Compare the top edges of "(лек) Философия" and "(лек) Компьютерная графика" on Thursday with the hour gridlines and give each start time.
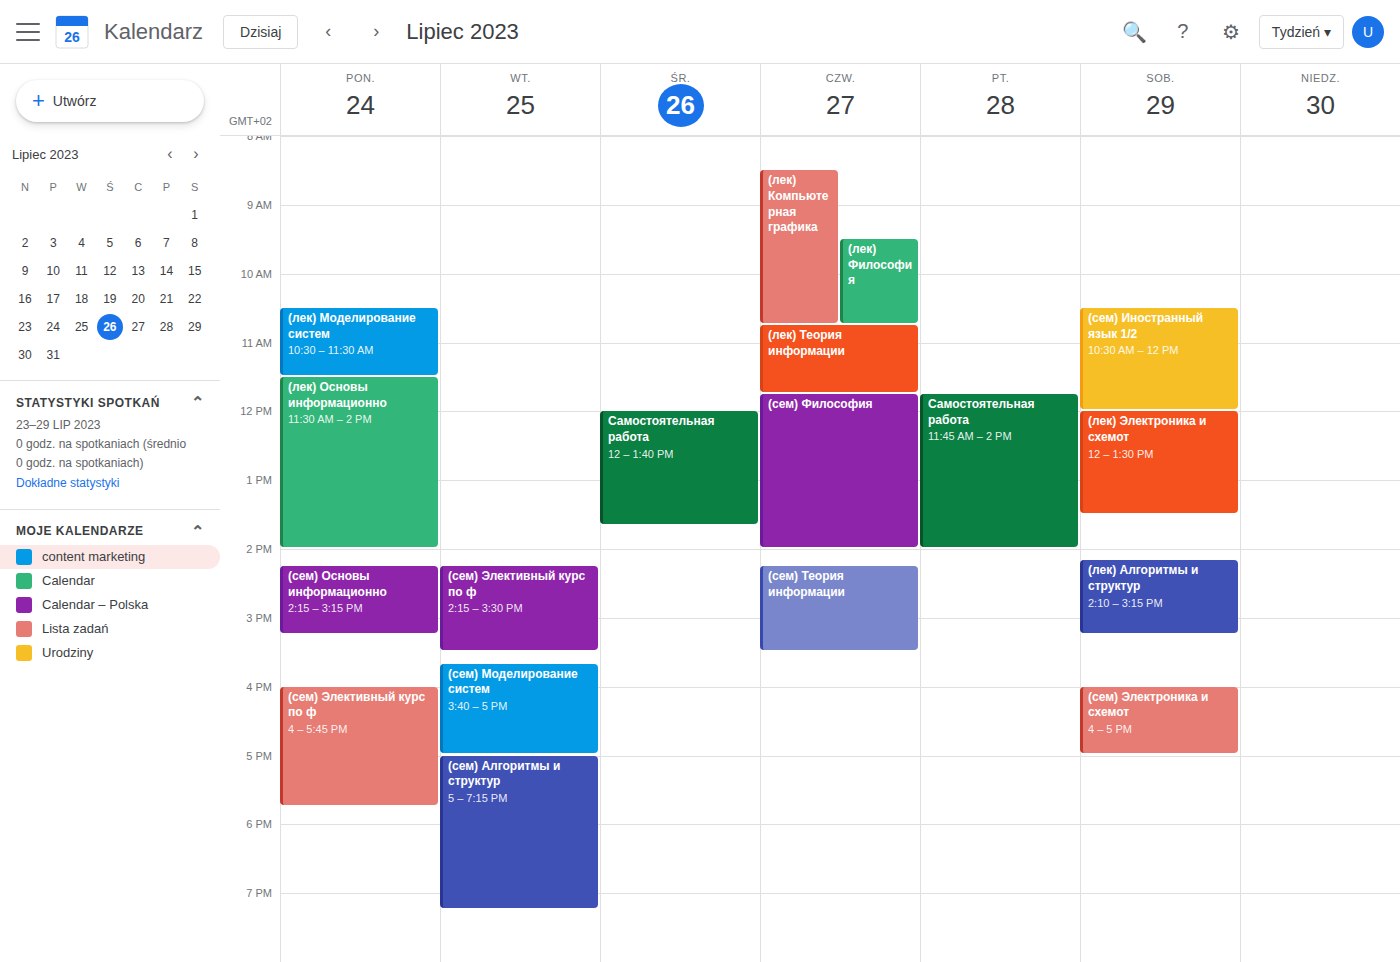
"(лек) Философия": 09:30, halfway between the 09:00 and 10:00 lines. "(лек) Компьютерная графика": 08:30, halfway between the 08:00 and 09:00 lines.